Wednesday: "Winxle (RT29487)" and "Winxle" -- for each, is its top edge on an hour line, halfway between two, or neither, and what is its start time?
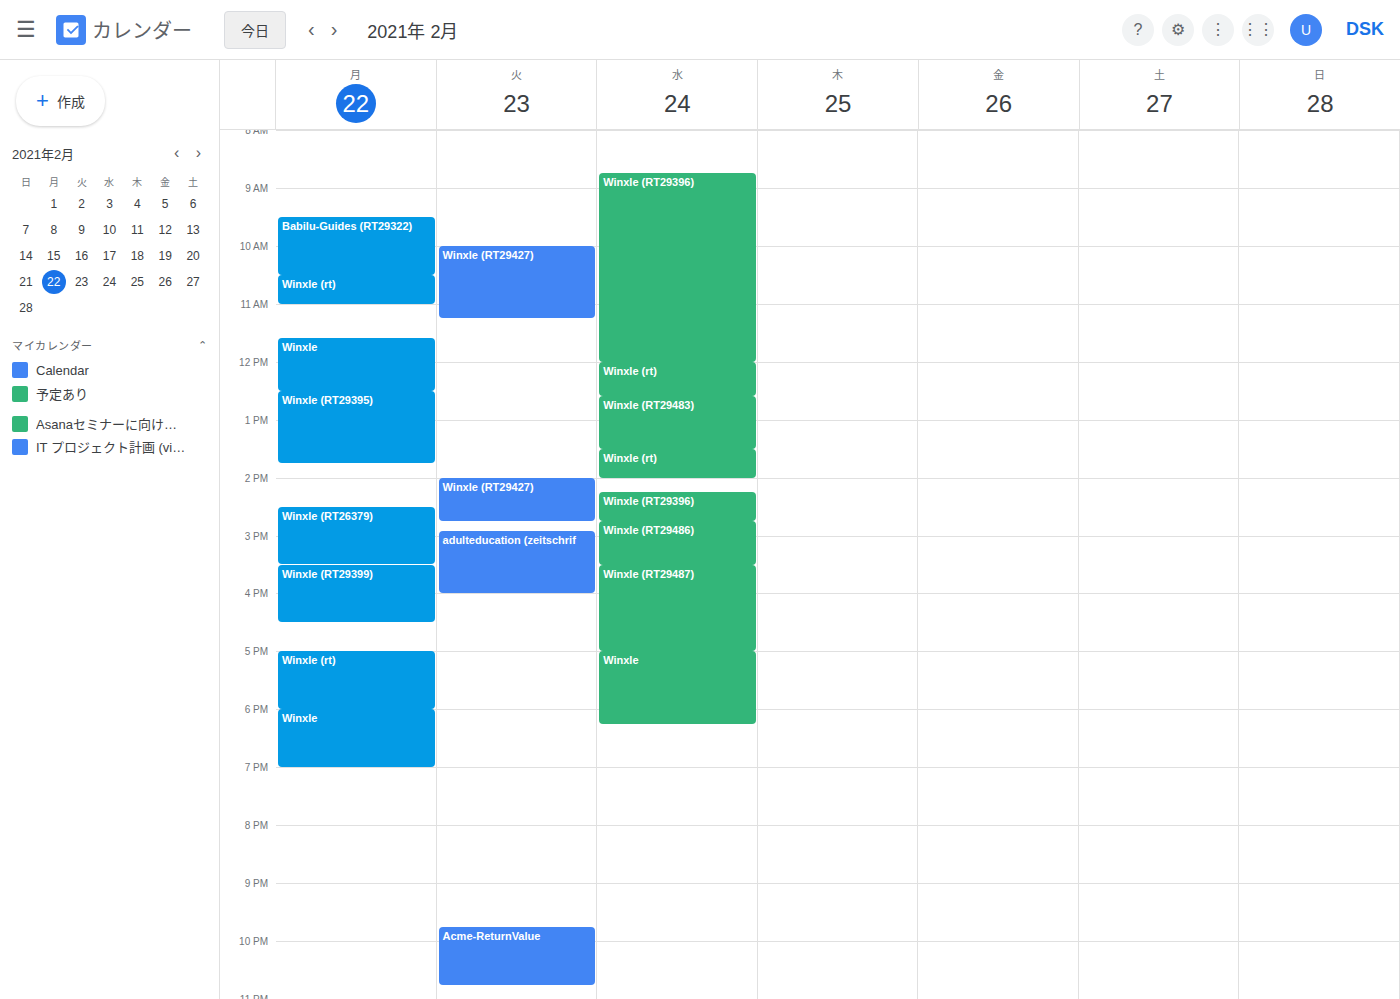
"Winxle (RT29487)": 3:30 PM, halfway between the 3 PM and 4 PM lines. "Winxle": 5:00 PM, exactly on the 5 PM line.